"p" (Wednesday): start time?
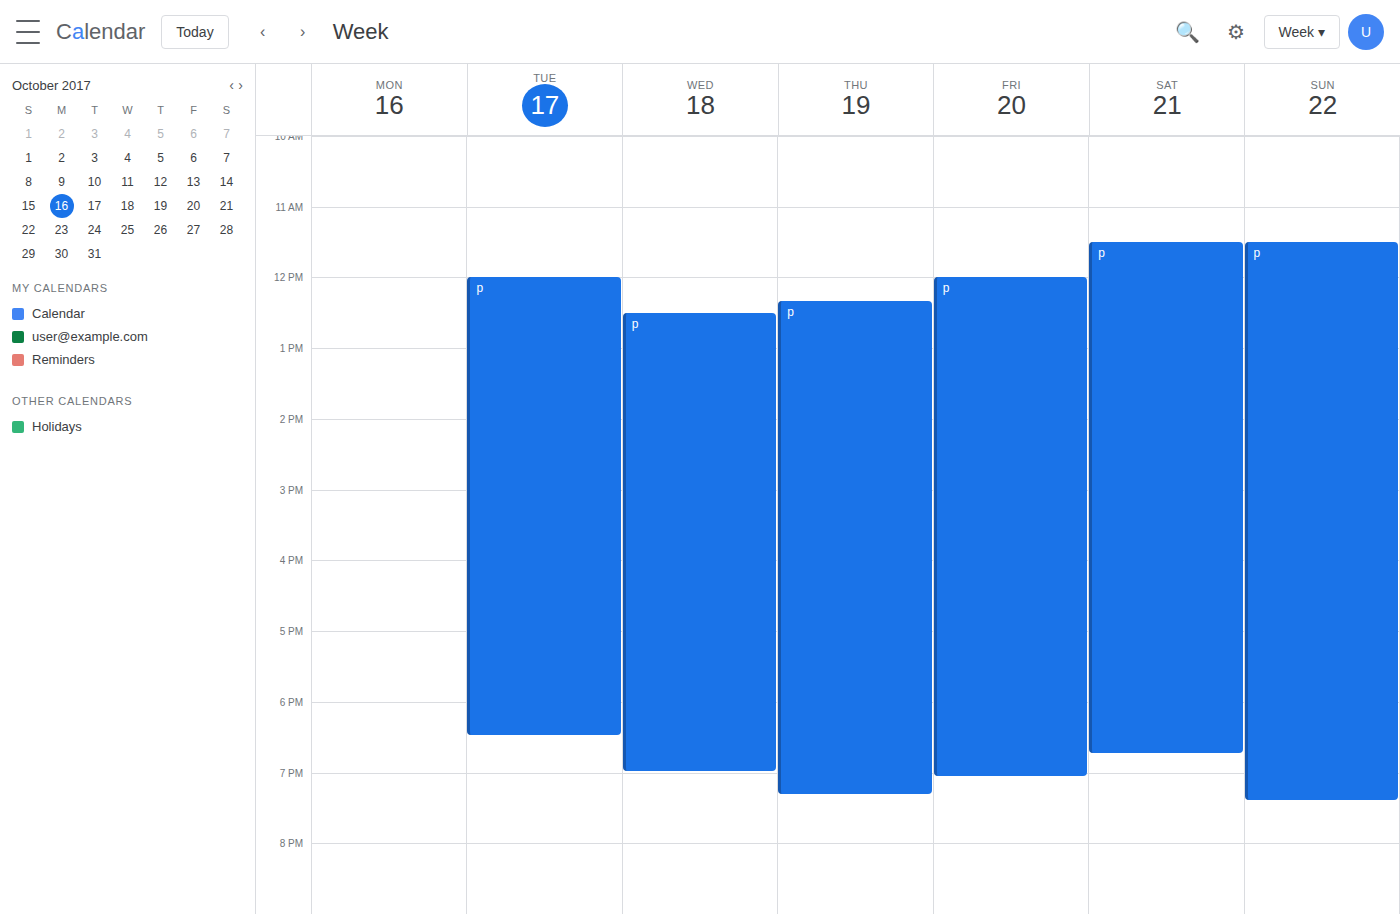
12:30 PM